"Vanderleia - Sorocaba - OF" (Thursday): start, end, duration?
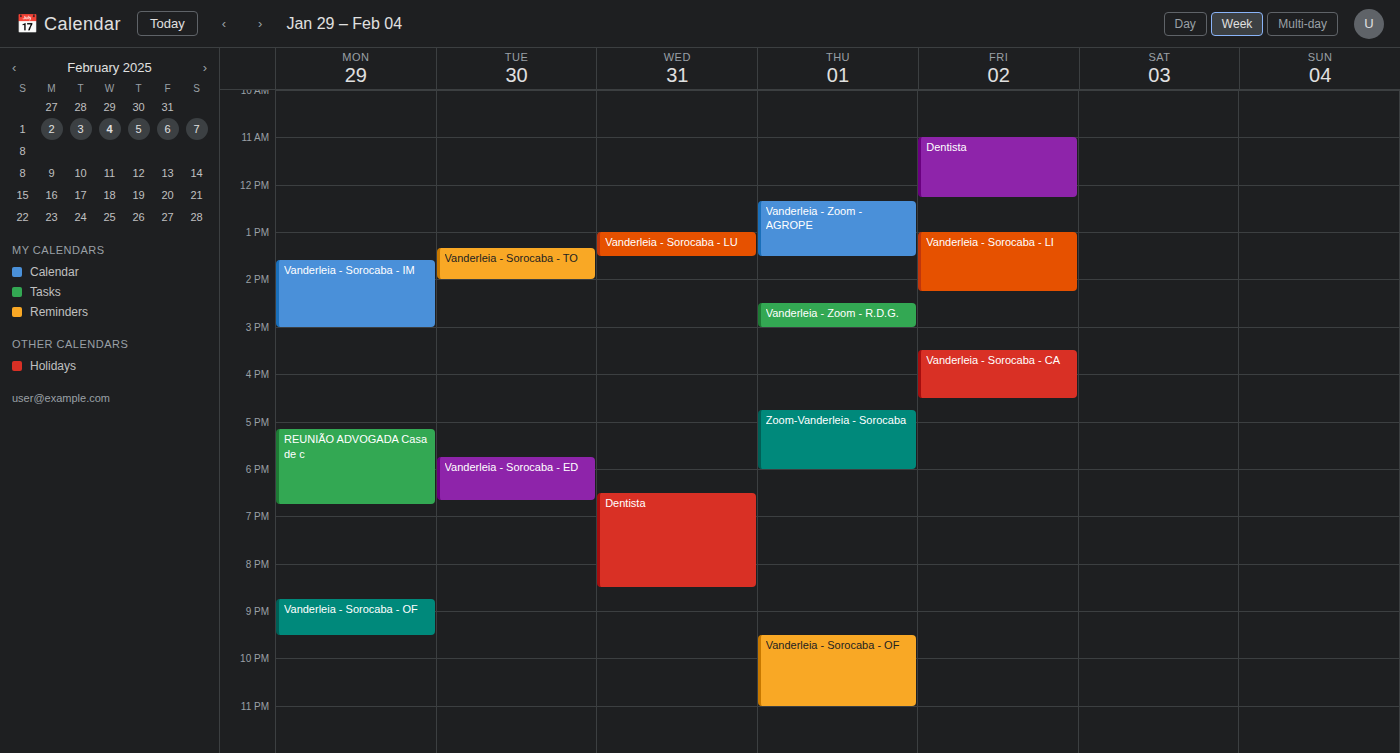
9:30 PM to 11:00 PM, 1 hour 30 minutes